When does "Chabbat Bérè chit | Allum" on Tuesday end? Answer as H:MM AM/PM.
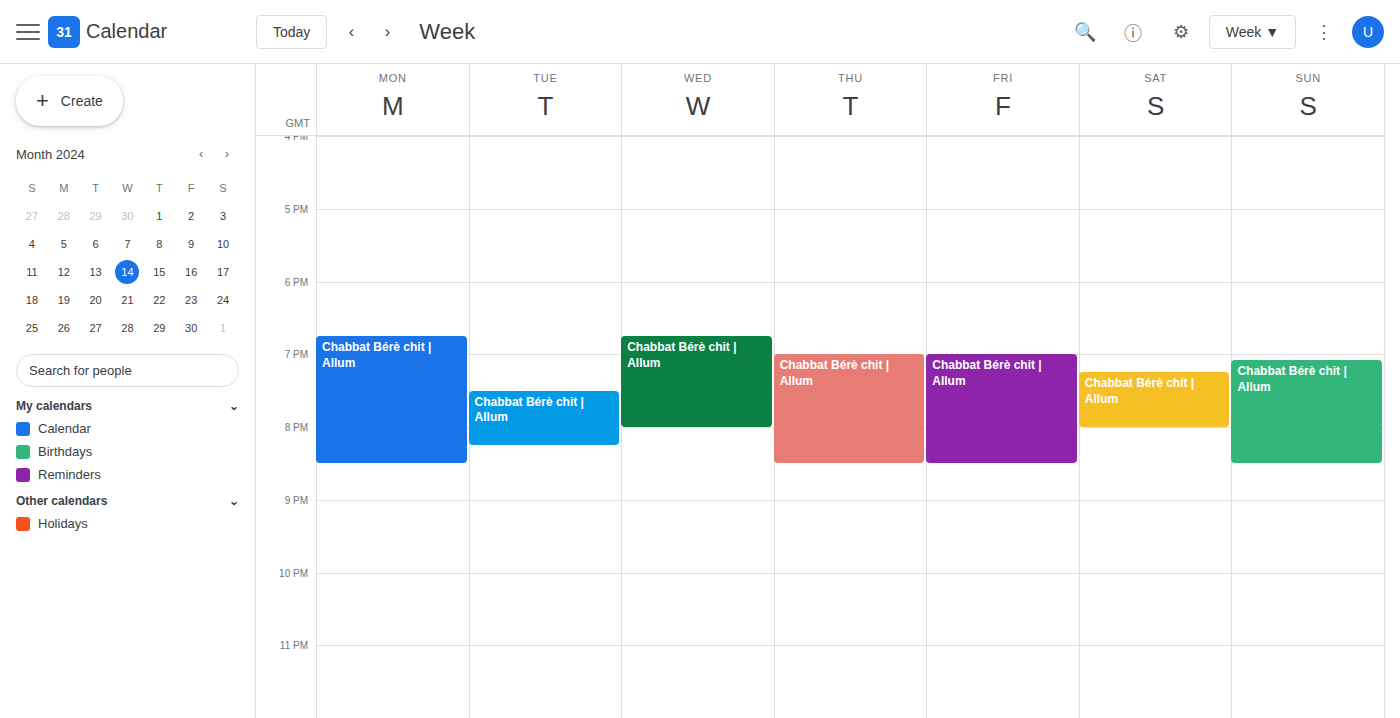
8:15 PM